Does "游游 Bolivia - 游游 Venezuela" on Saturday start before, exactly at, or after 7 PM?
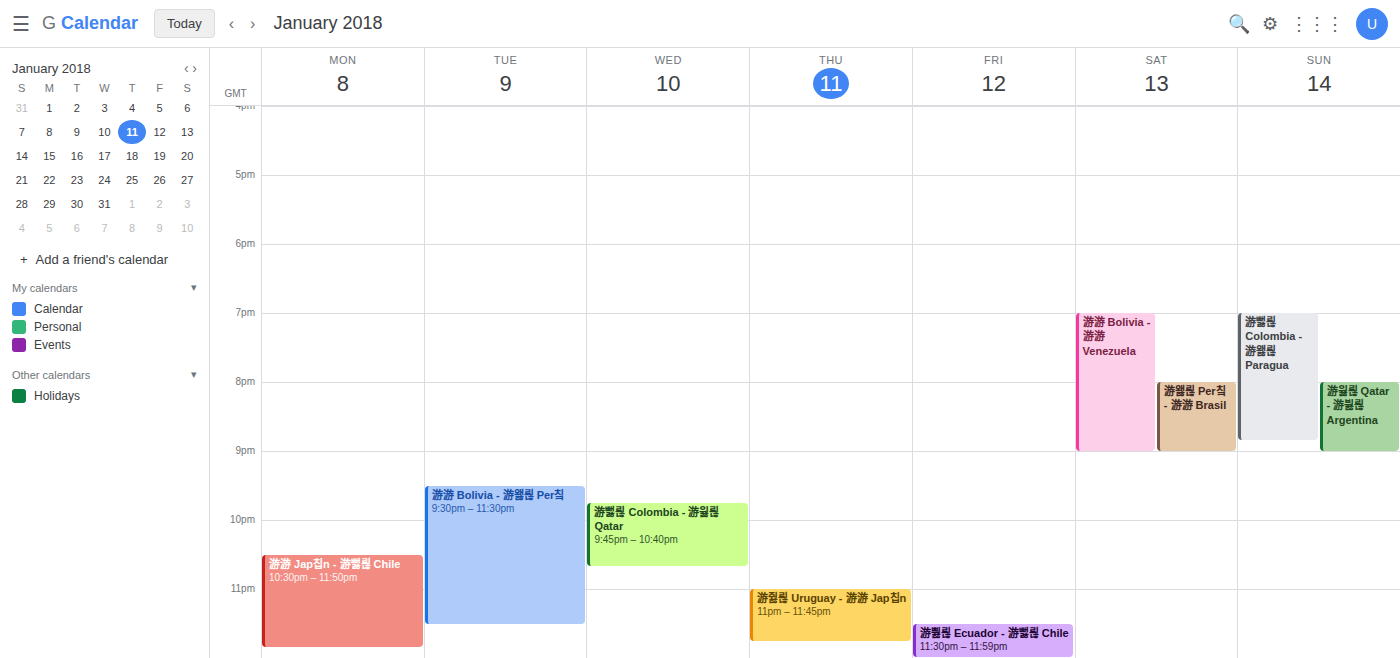
7:00 PM -- exactly at 7 PM, on the 7 PM line.